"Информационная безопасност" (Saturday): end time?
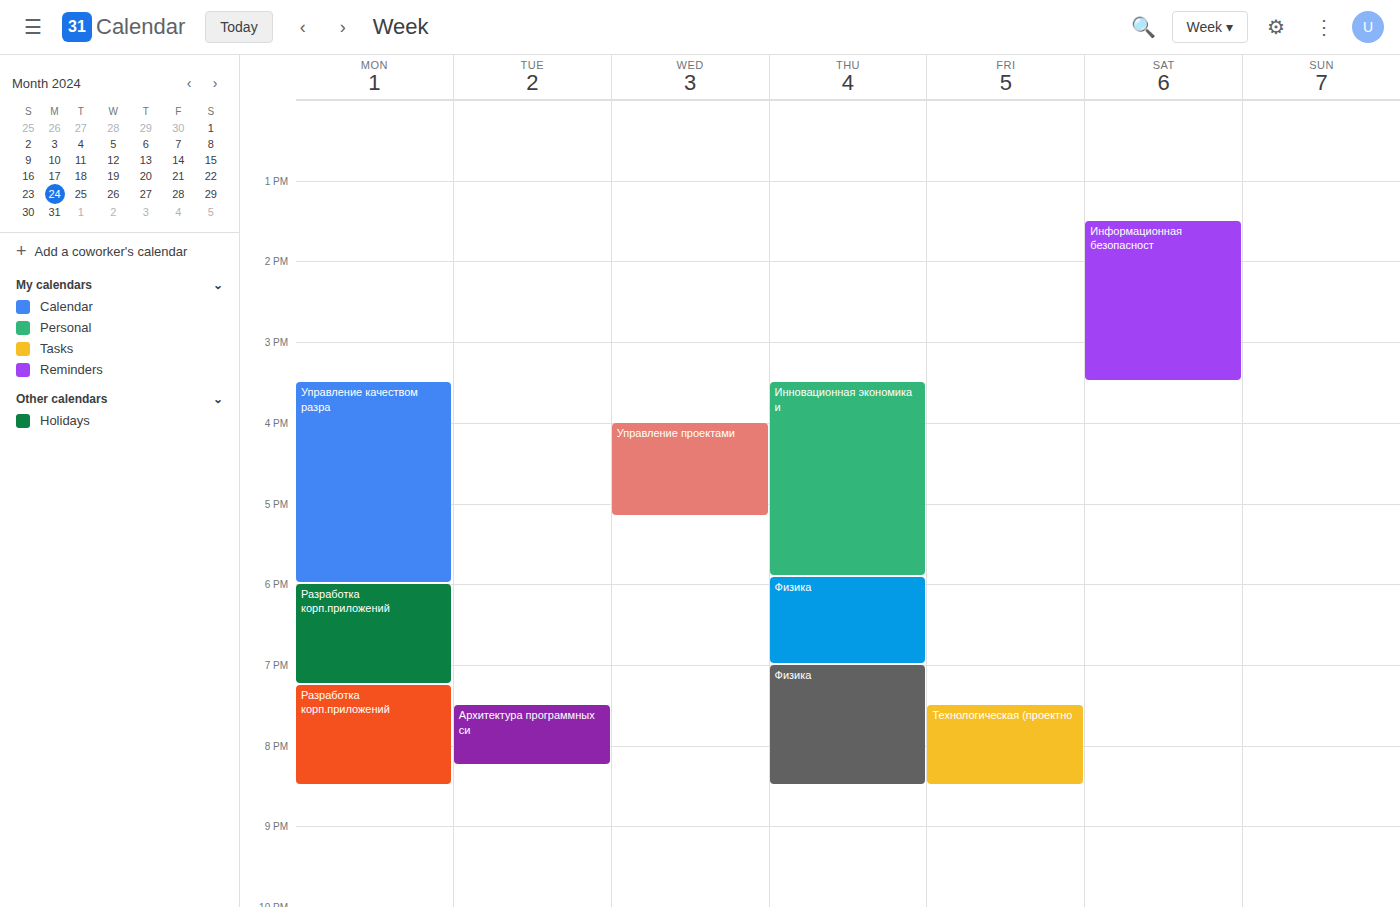
3:30 PM